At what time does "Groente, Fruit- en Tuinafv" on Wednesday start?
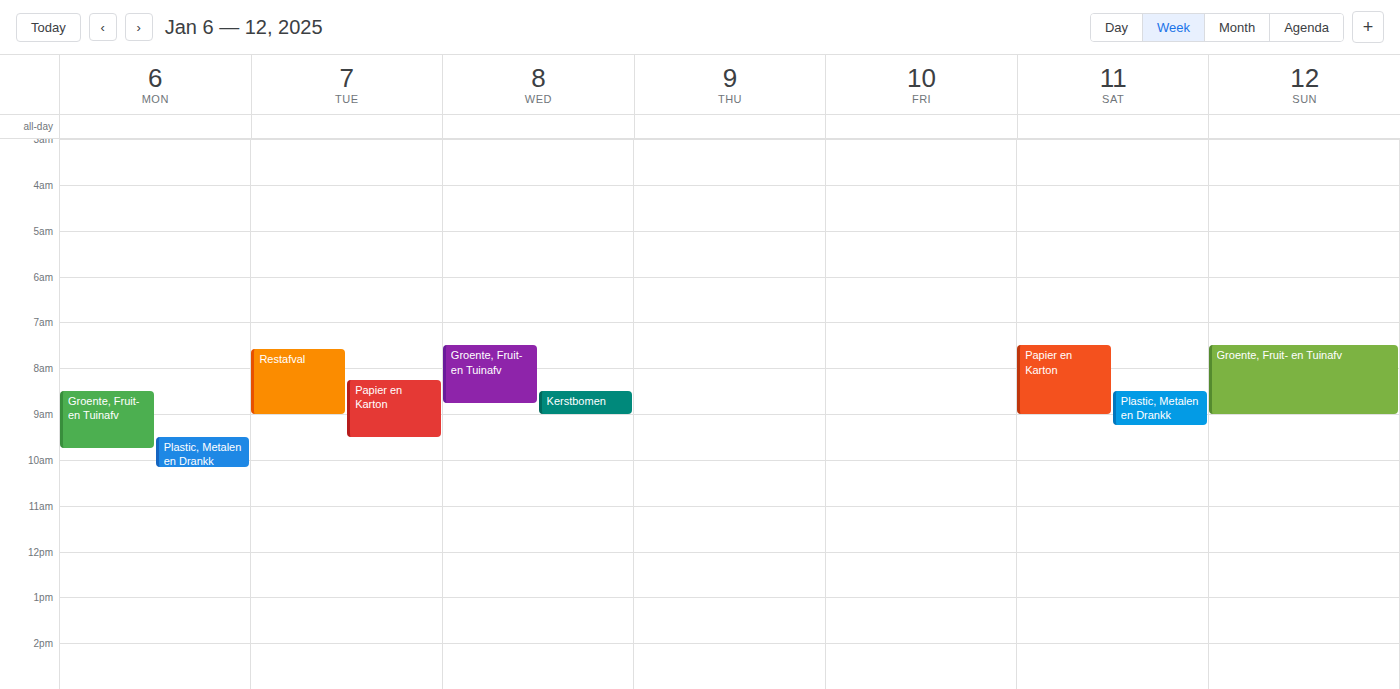
7:30 AM